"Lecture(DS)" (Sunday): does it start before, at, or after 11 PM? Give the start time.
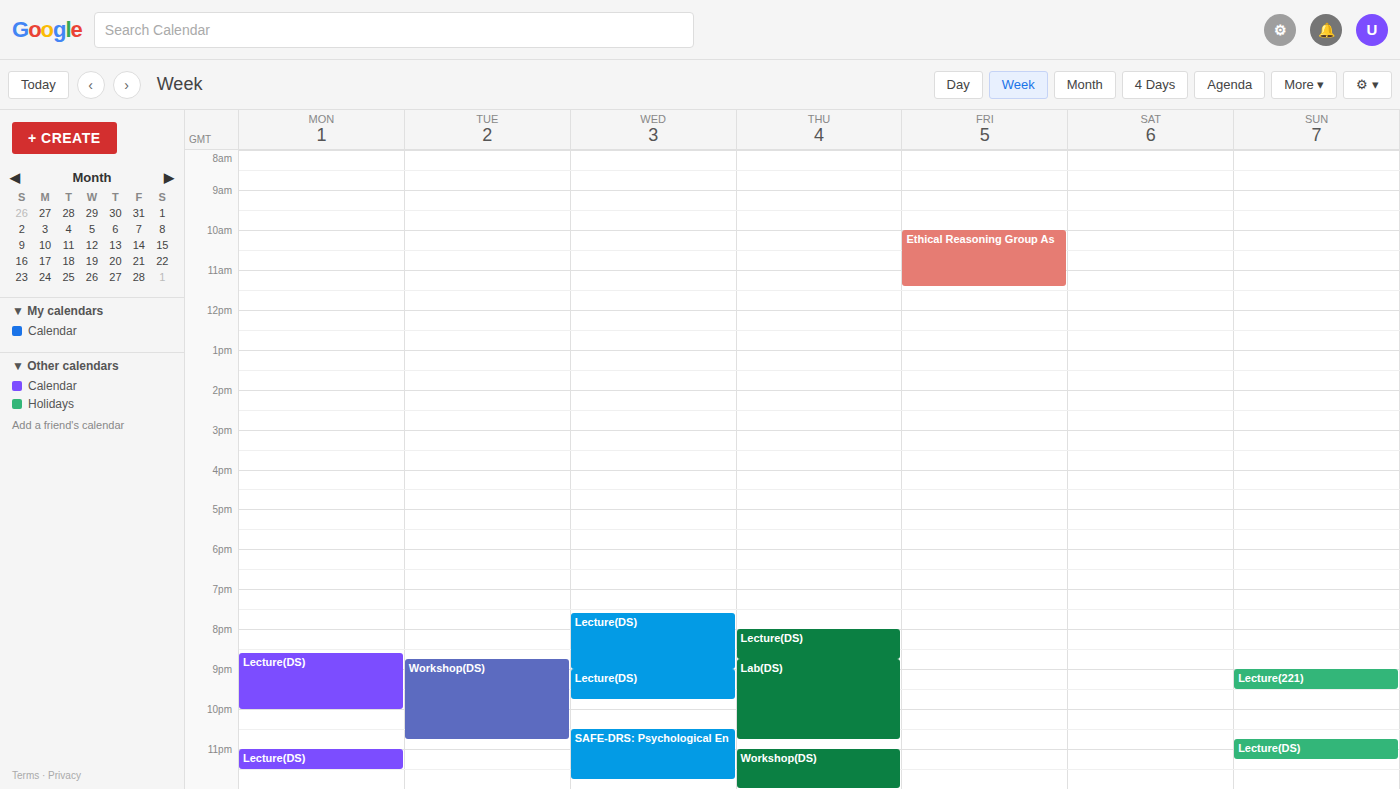
10:45 PM -- before 11 PM, 15 minutes above the 11 PM line.